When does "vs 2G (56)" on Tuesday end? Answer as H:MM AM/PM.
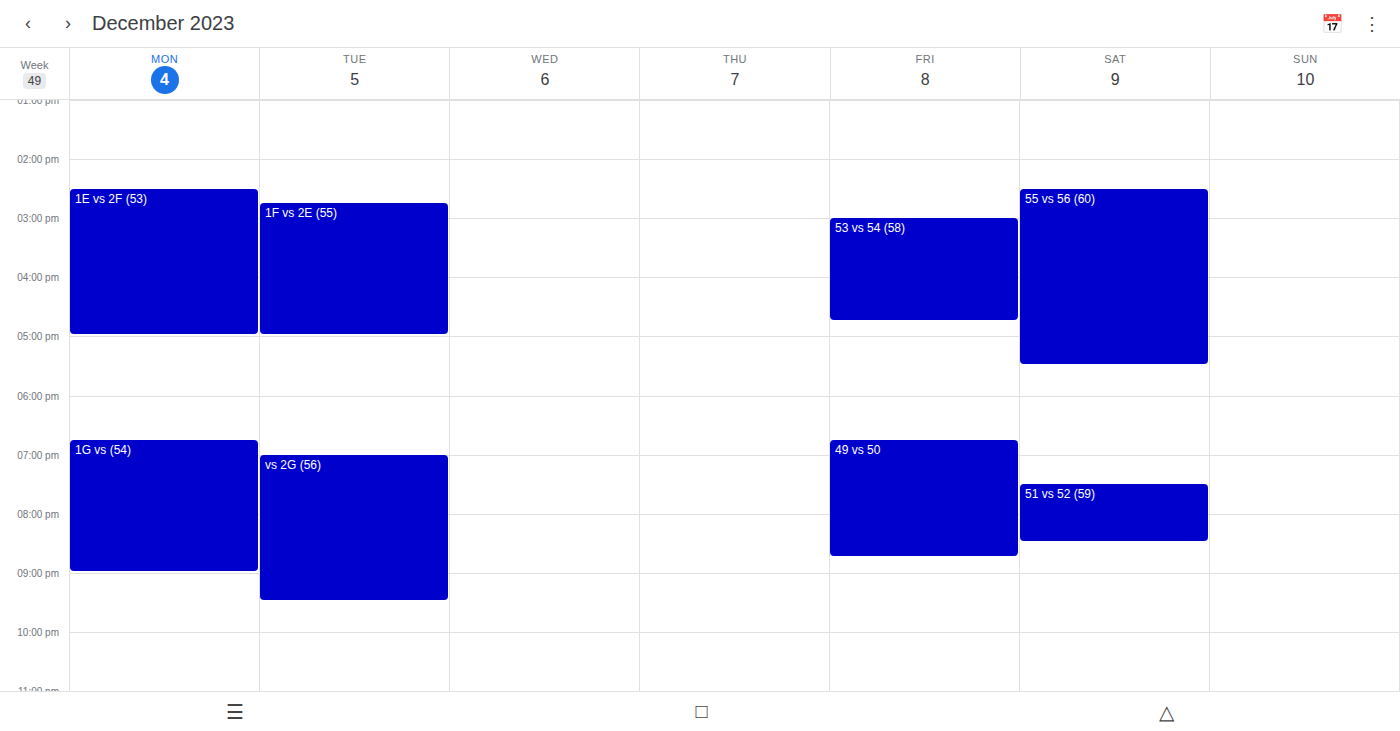
9:30 PM